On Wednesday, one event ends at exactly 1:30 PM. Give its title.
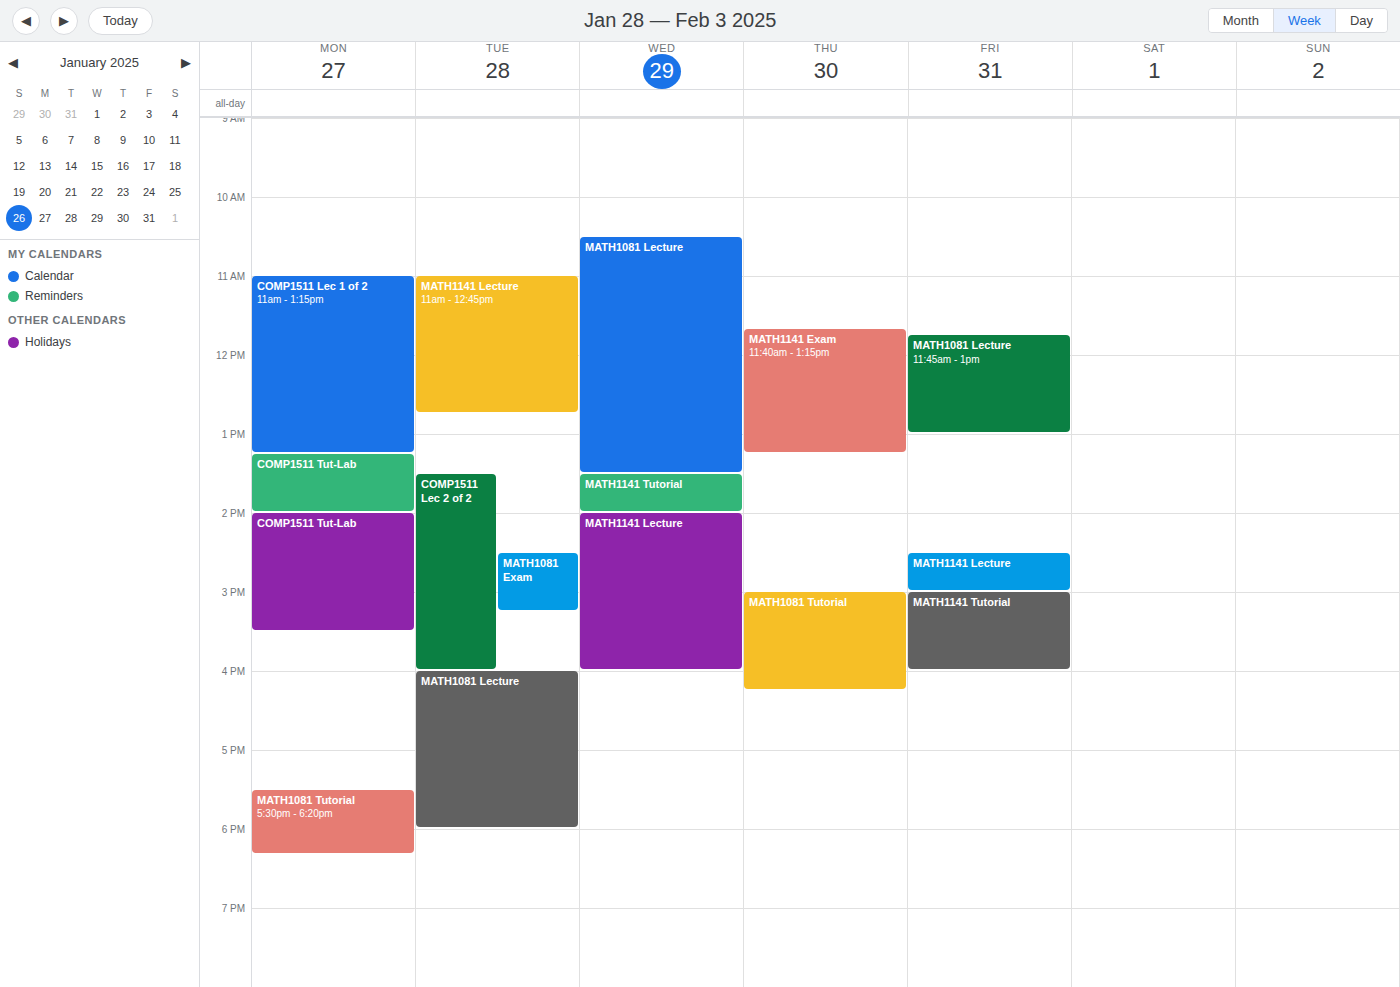
"MATH1081 Lecture"